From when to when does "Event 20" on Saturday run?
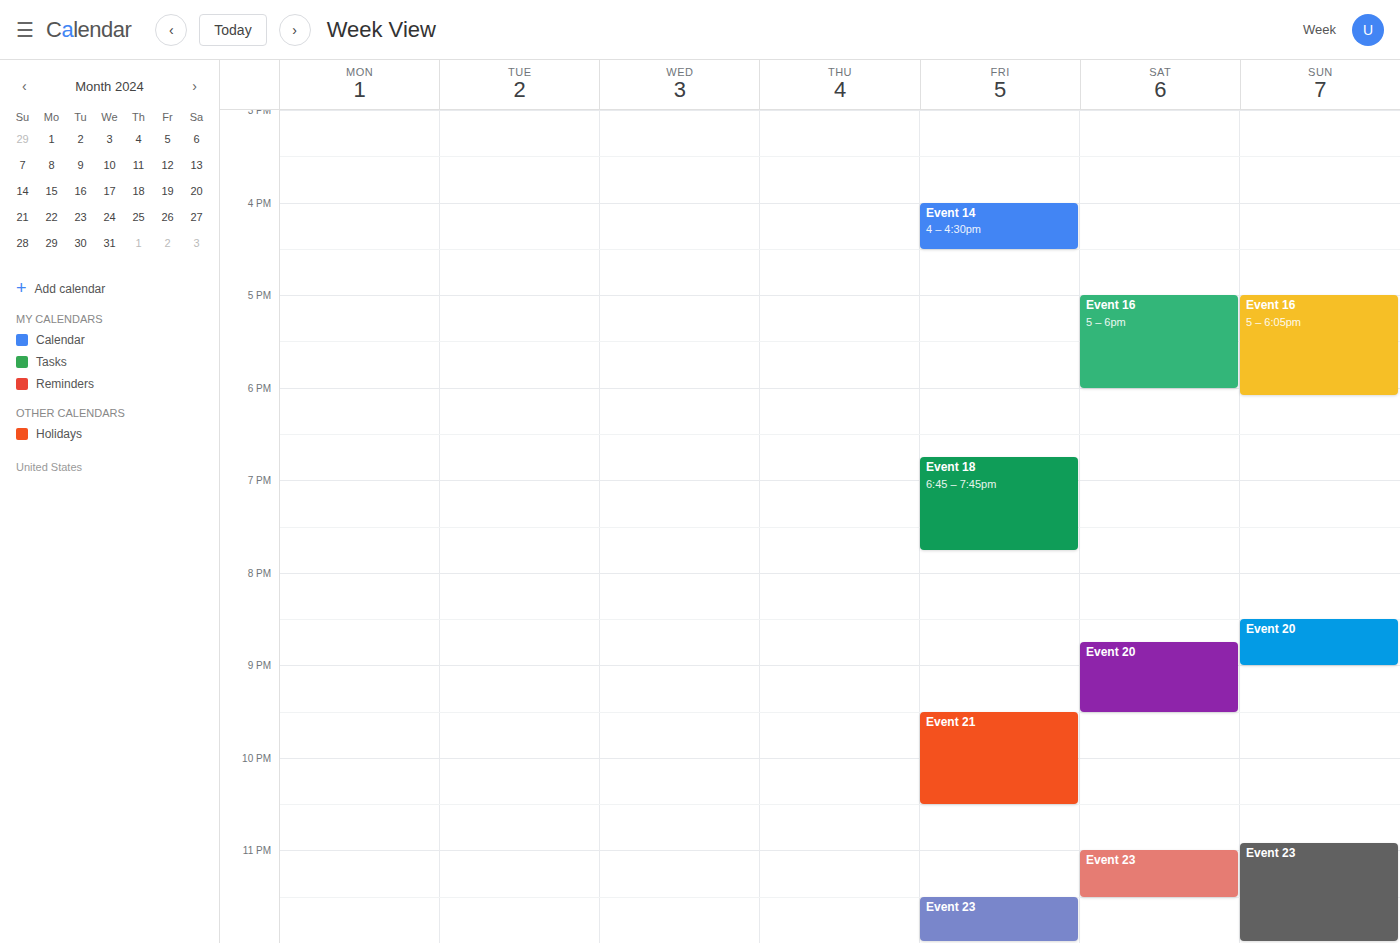
8:45 PM to 9:30 PM